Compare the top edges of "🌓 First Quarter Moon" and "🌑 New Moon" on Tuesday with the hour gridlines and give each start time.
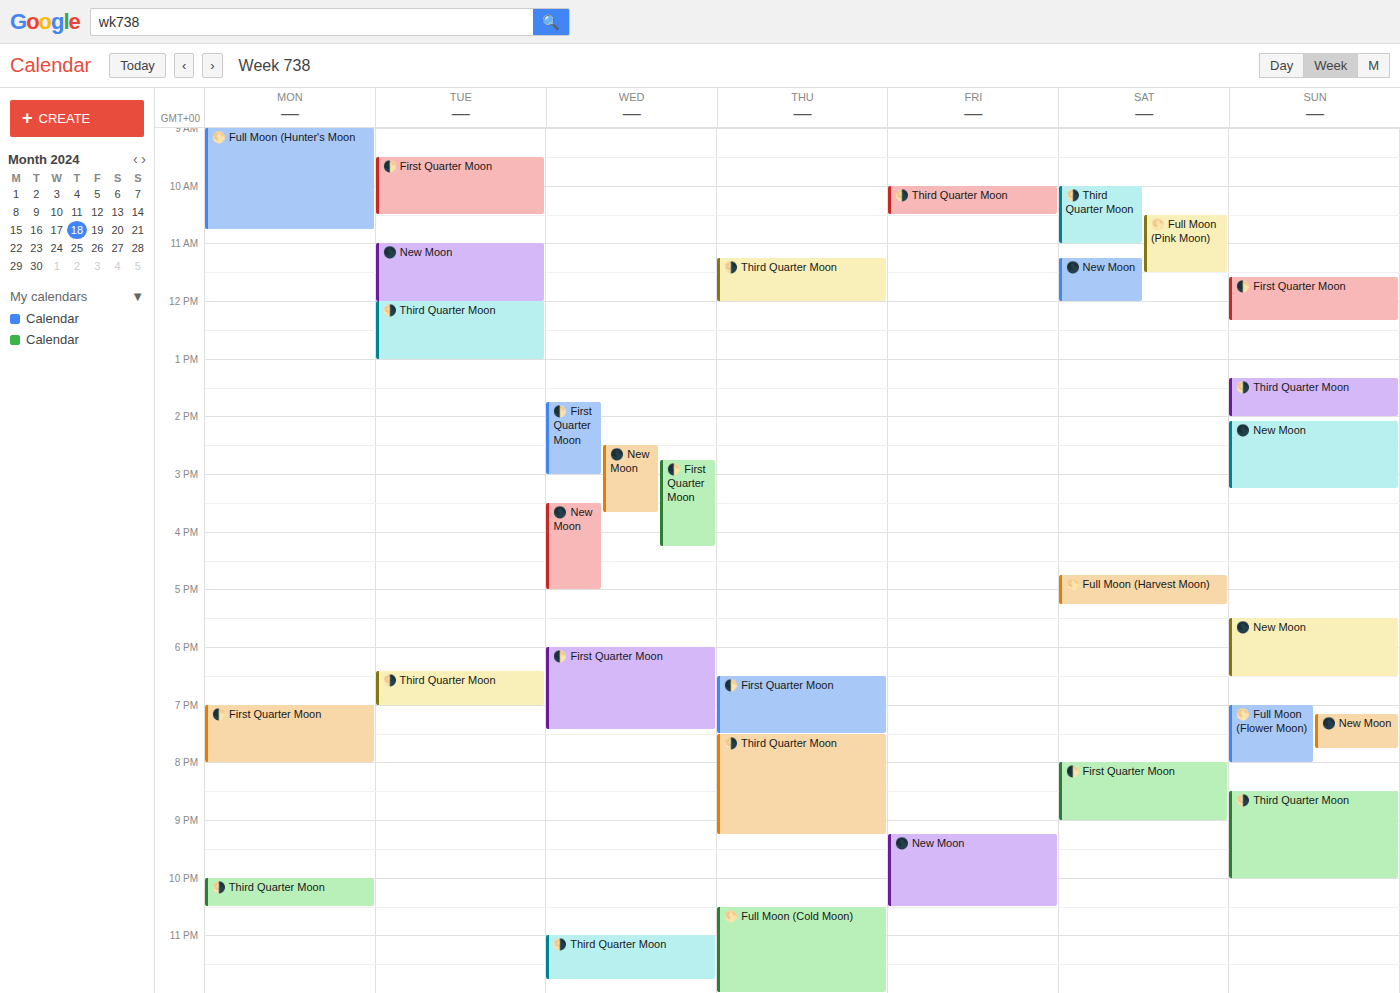
"🌓 First Quarter Moon": 9:30 AM, halfway between the 9 AM and 10 AM lines. "🌑 New Moon": 11:00 AM, exactly on the 11 AM line.